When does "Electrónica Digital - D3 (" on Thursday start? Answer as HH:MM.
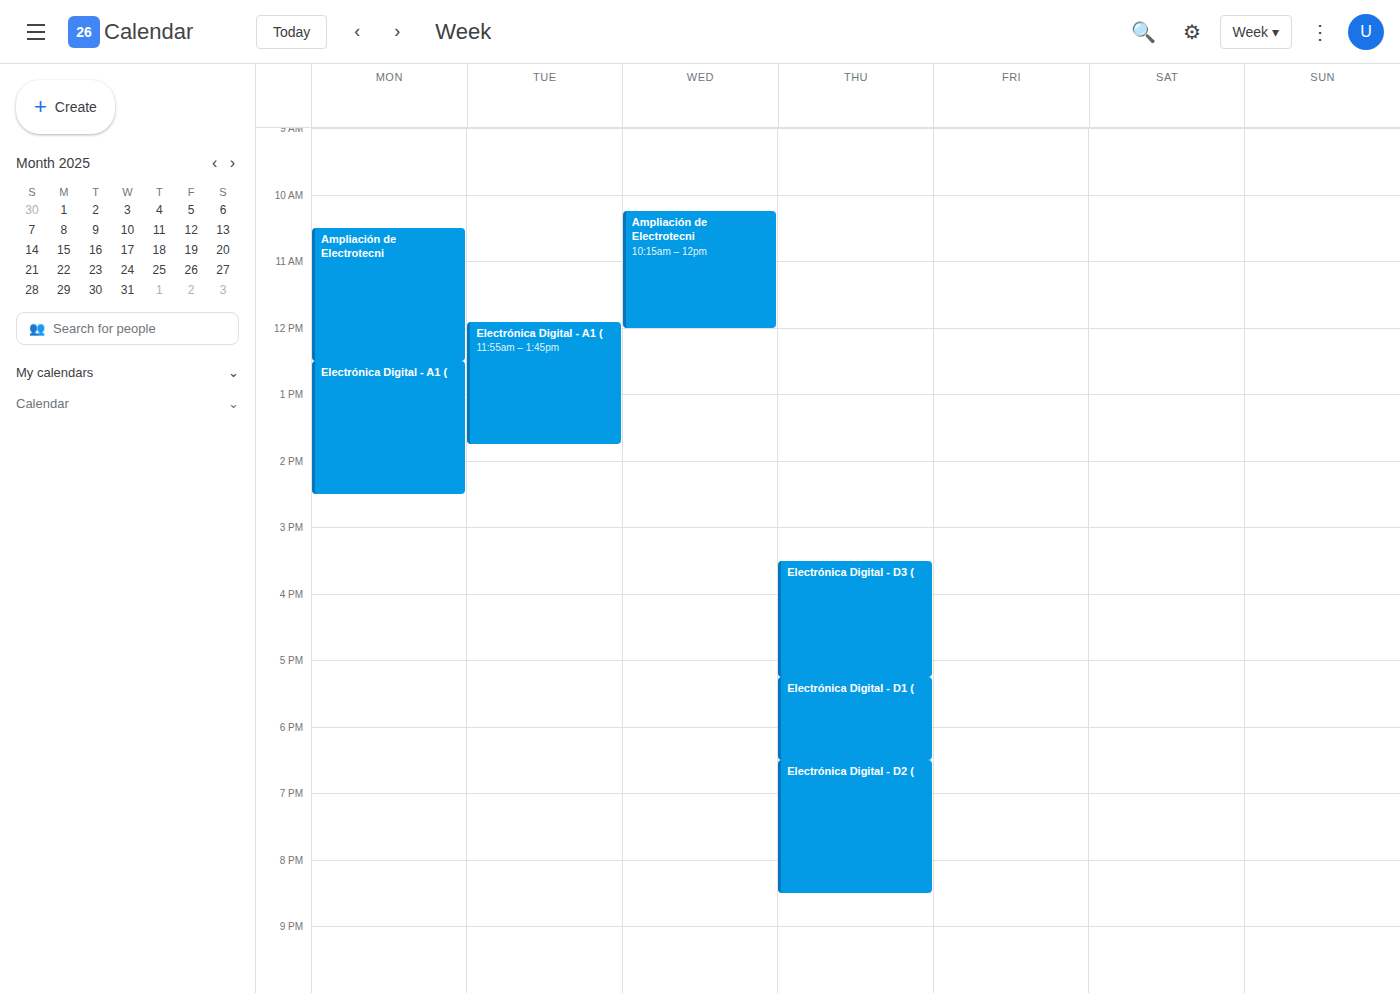
15:30